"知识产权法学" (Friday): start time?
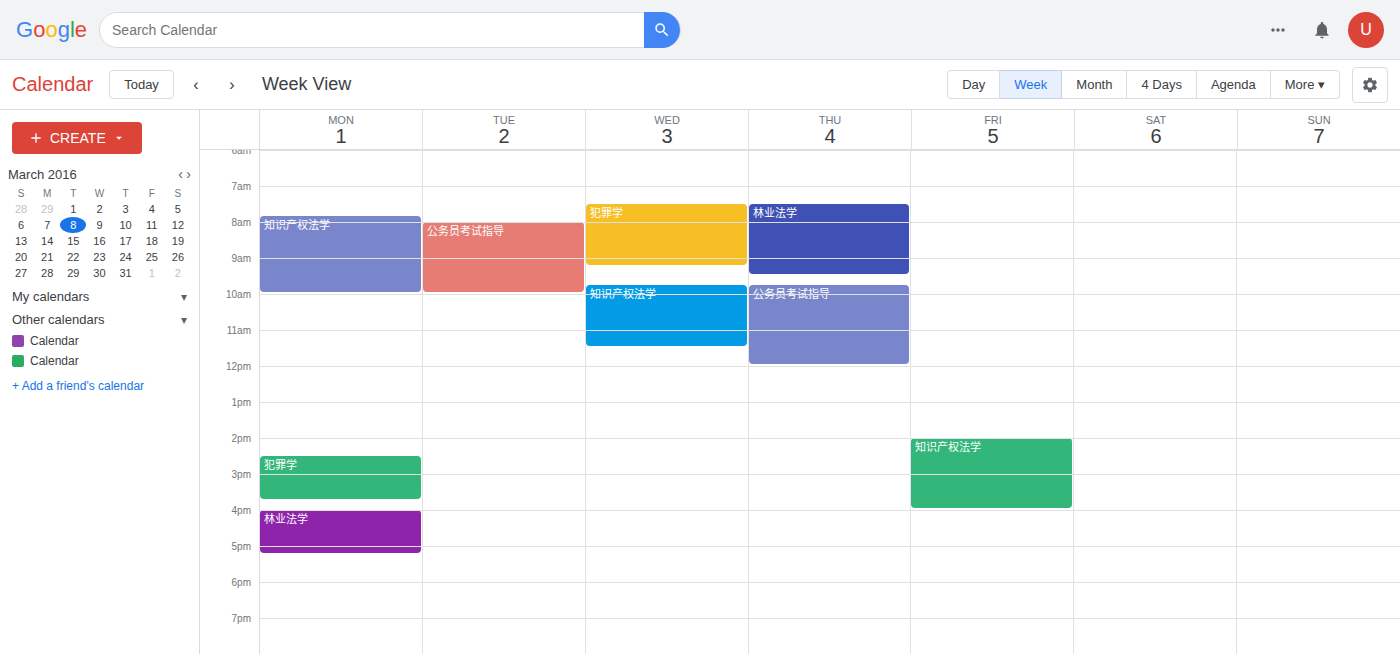
2:00 PM